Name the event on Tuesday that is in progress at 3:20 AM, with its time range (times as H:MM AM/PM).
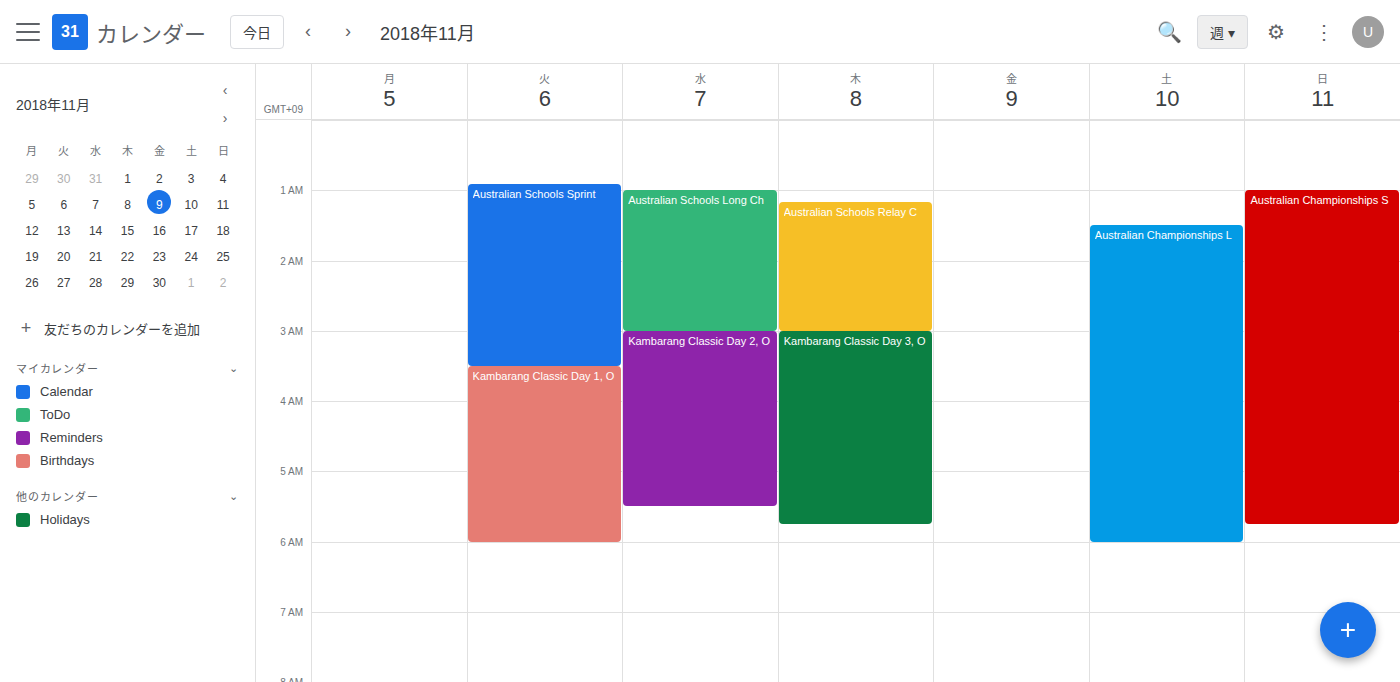
"Australian Schools Sprint", 12:55 AM to 3:30 AM